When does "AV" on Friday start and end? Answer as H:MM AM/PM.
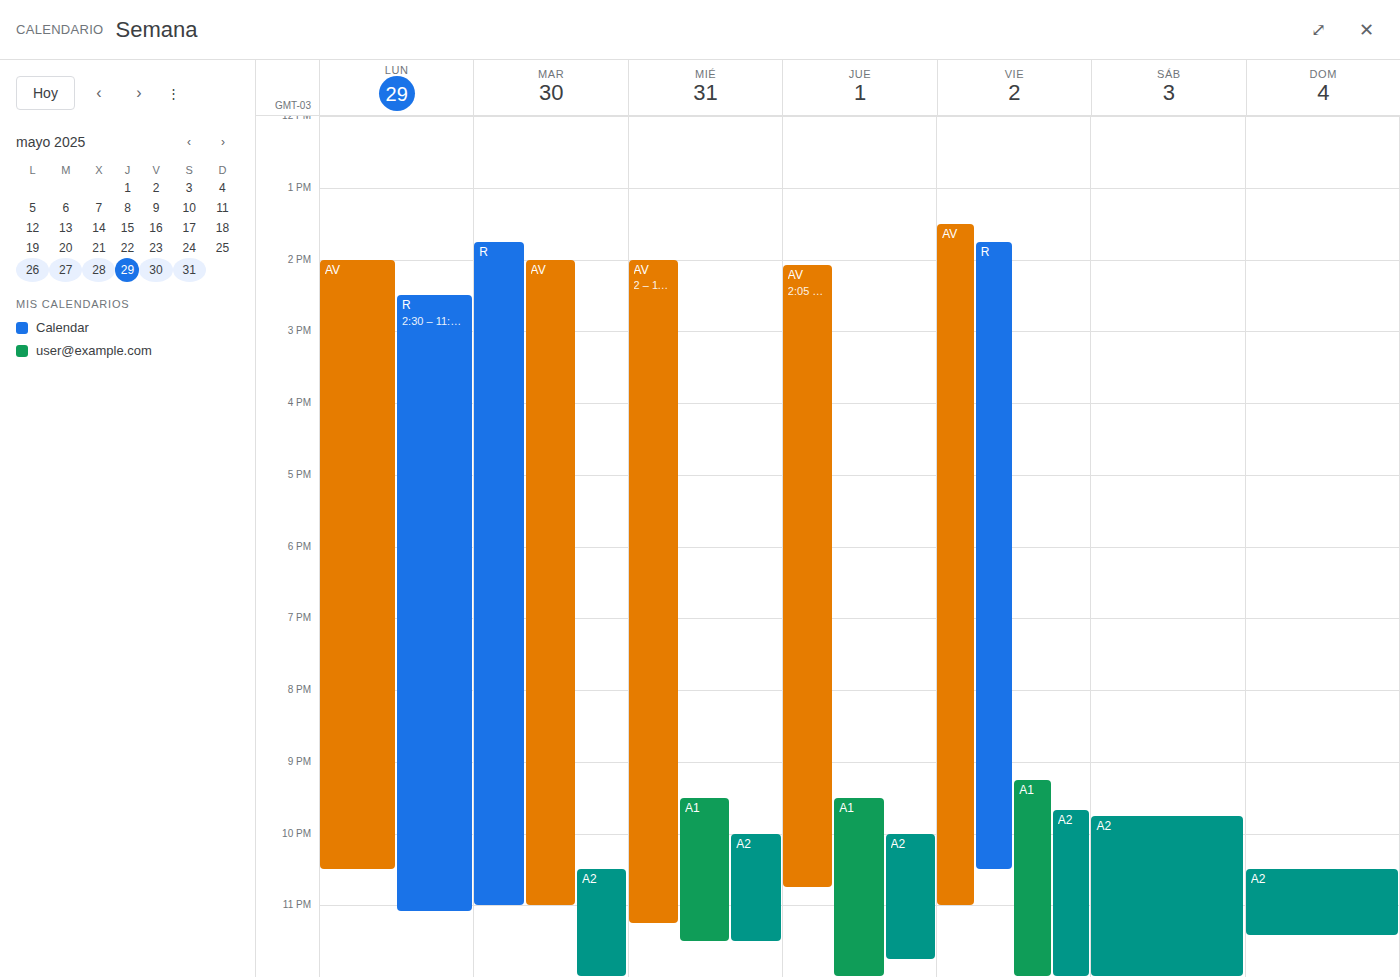
1:30 PM to 11:00 PM